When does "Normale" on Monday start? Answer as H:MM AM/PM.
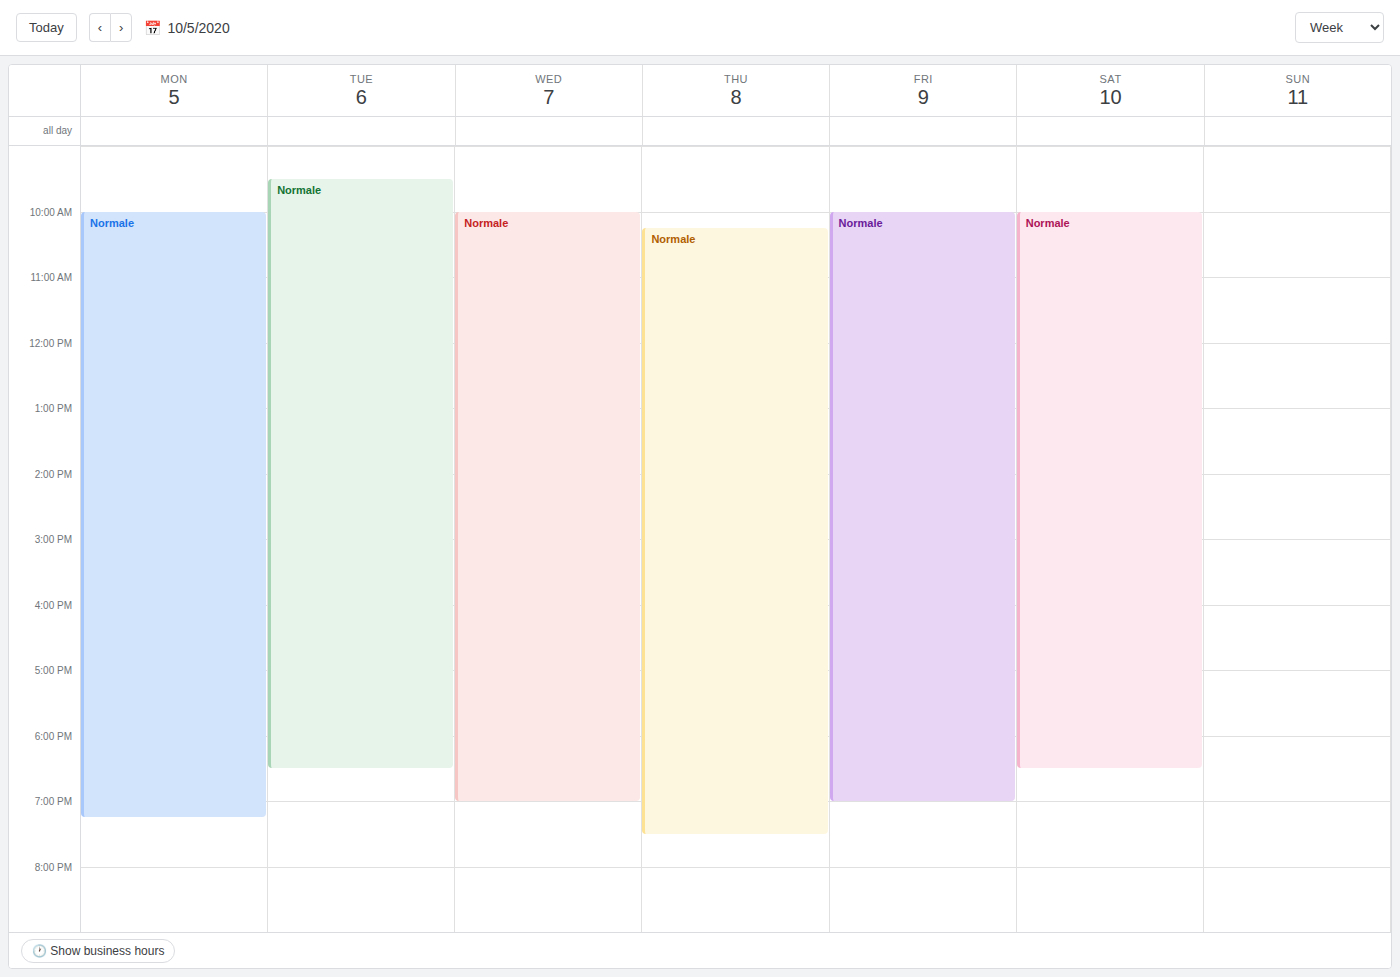
10:00 AM